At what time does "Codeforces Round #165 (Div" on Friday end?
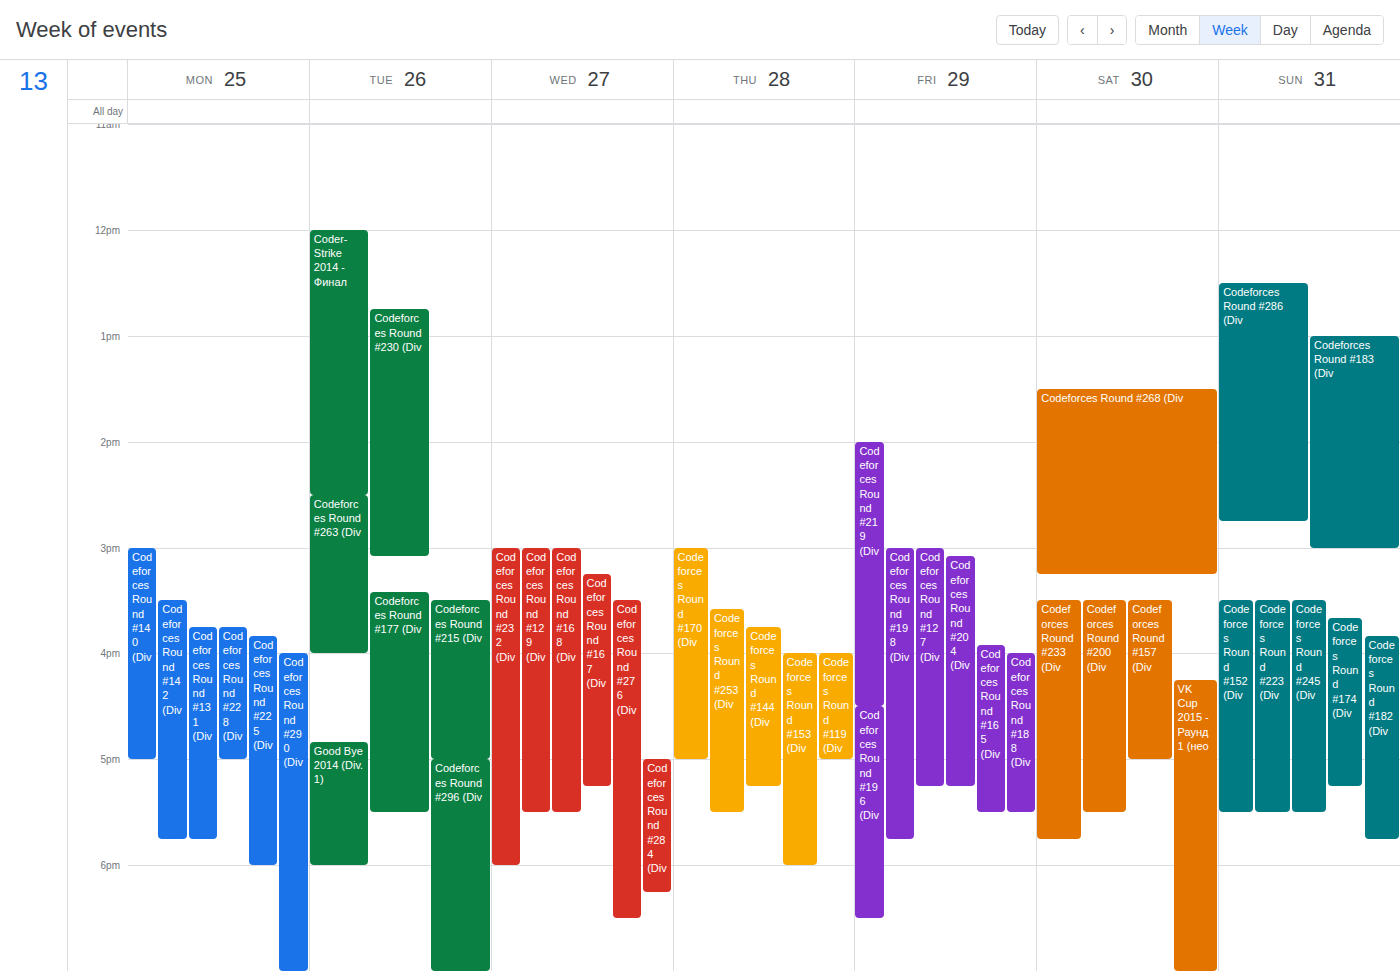
17:30